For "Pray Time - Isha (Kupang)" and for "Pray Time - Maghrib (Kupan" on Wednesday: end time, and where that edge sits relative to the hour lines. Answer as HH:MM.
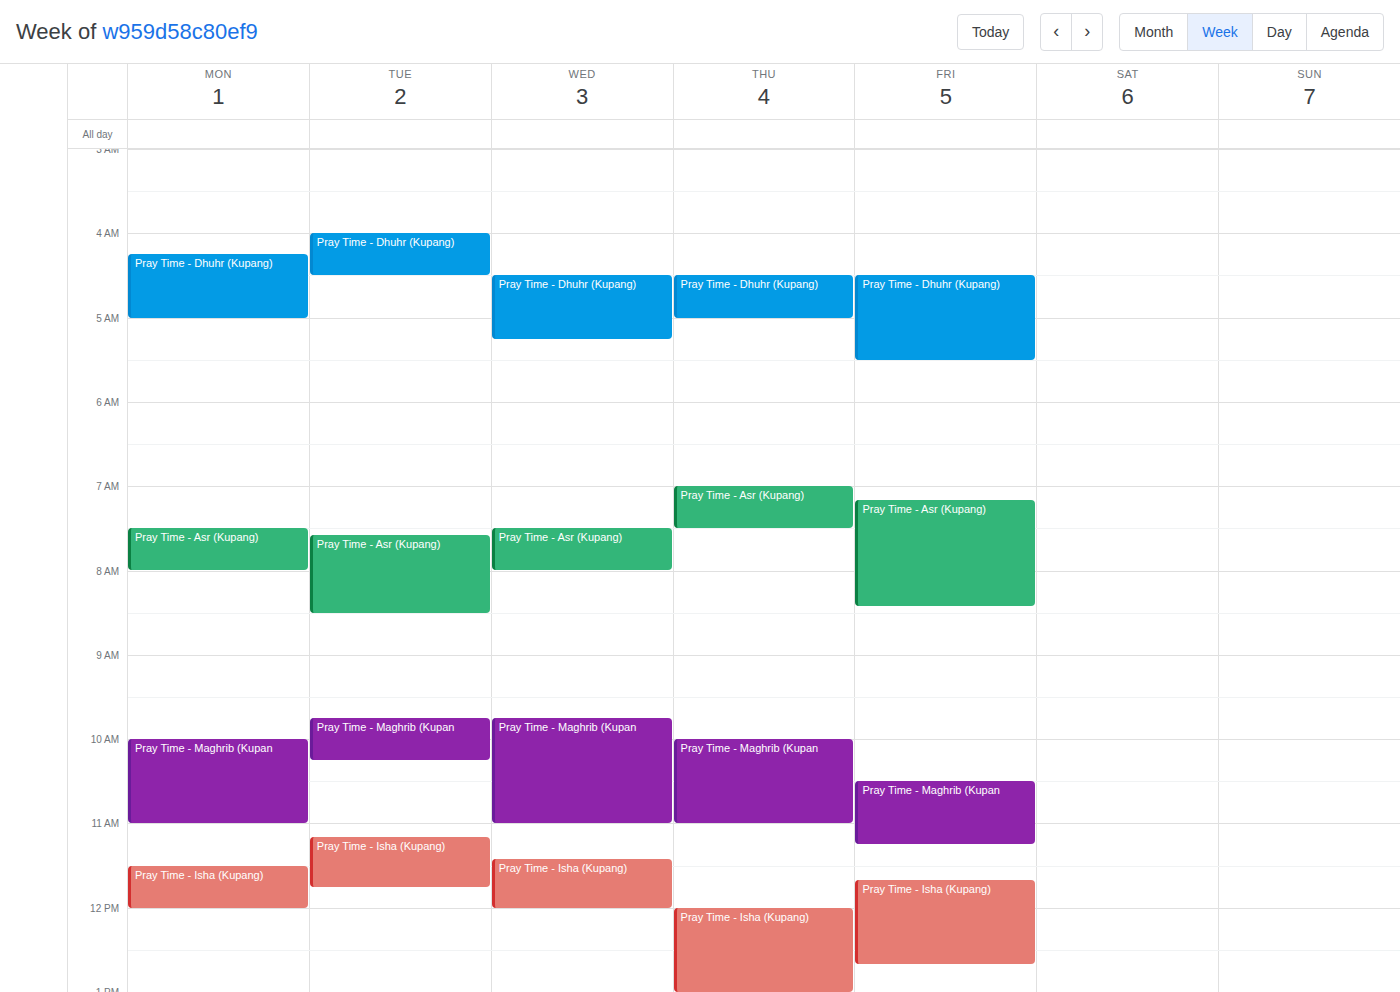
"Pray Time - Isha (Kupang)": 12:00, exactly on the 12:00 line. "Pray Time - Maghrib (Kupan": 11:00, exactly on the 11:00 line.